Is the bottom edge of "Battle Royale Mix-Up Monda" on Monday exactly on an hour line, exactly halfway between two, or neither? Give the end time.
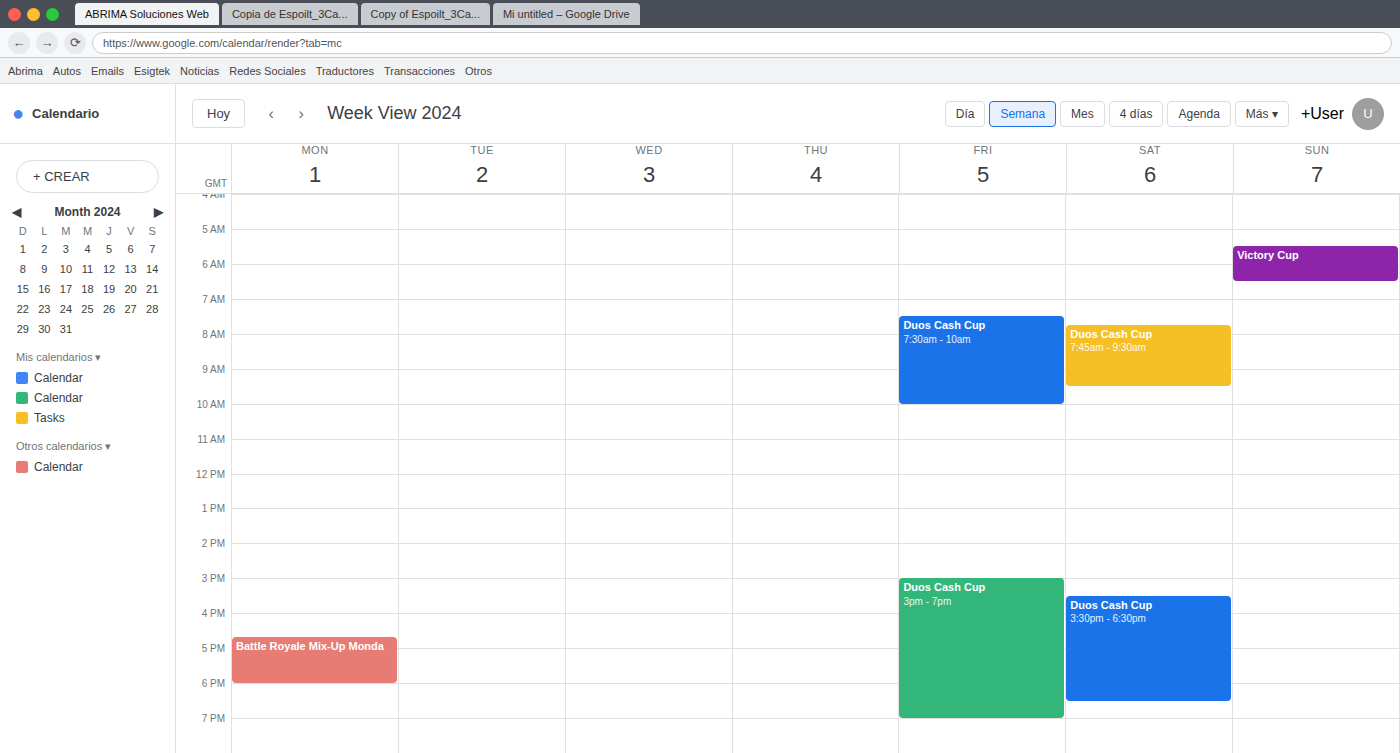
6:00 PM -- exactly on the 6 PM line.